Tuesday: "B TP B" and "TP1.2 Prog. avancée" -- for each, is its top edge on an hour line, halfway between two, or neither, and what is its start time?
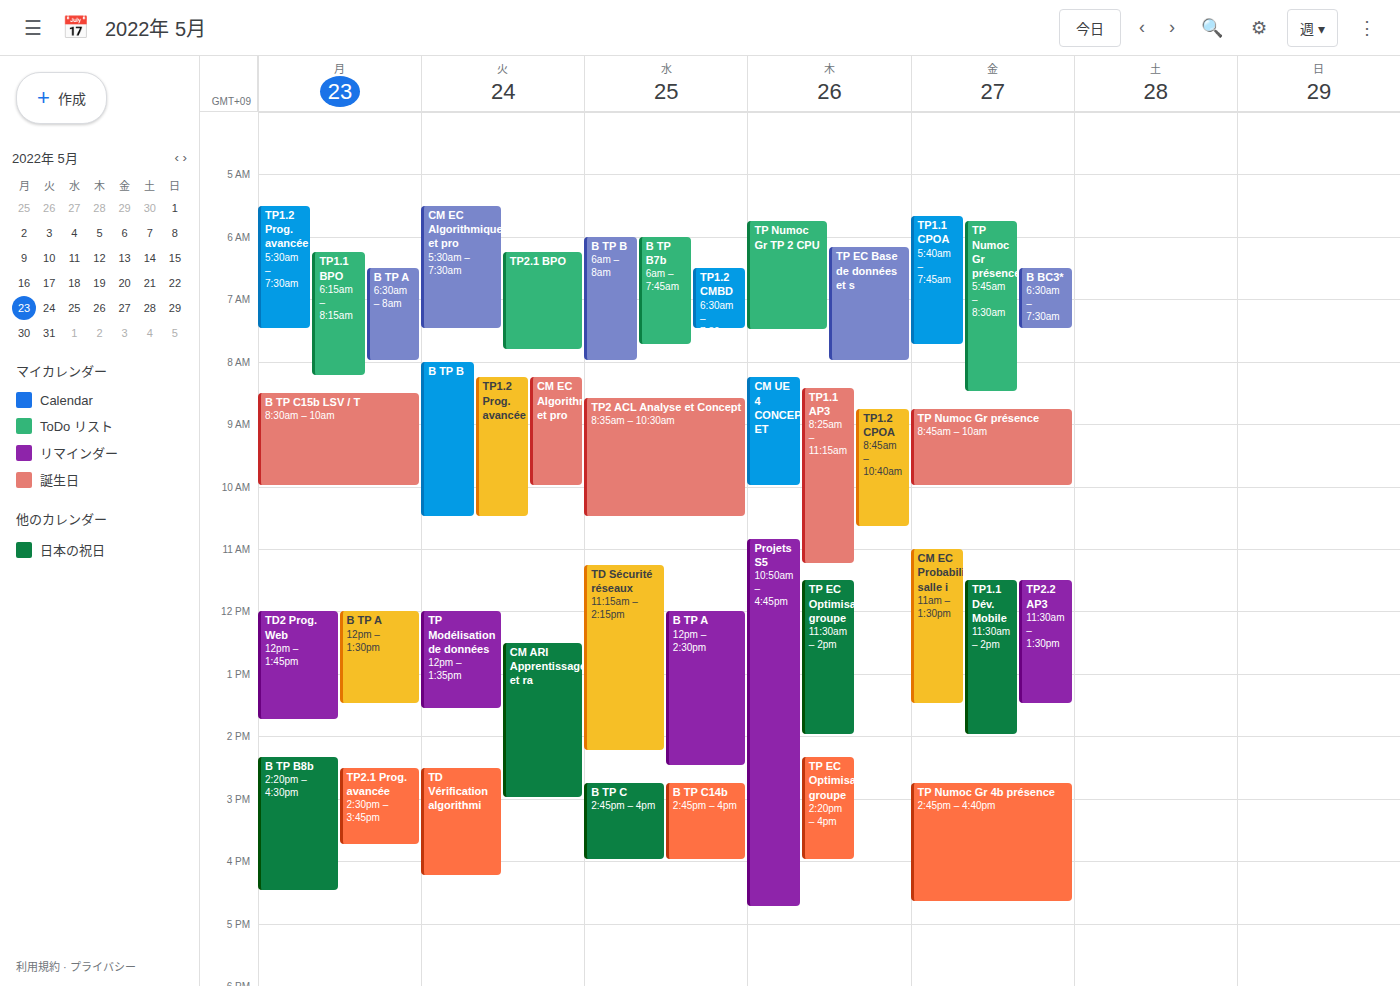
"B TP B": 8:00 AM, exactly on the 8 AM line. "TP1.2 Prog. avancée": 8:15 AM, neither: a quarter of the way from the 8 AM line to the 9 AM line.